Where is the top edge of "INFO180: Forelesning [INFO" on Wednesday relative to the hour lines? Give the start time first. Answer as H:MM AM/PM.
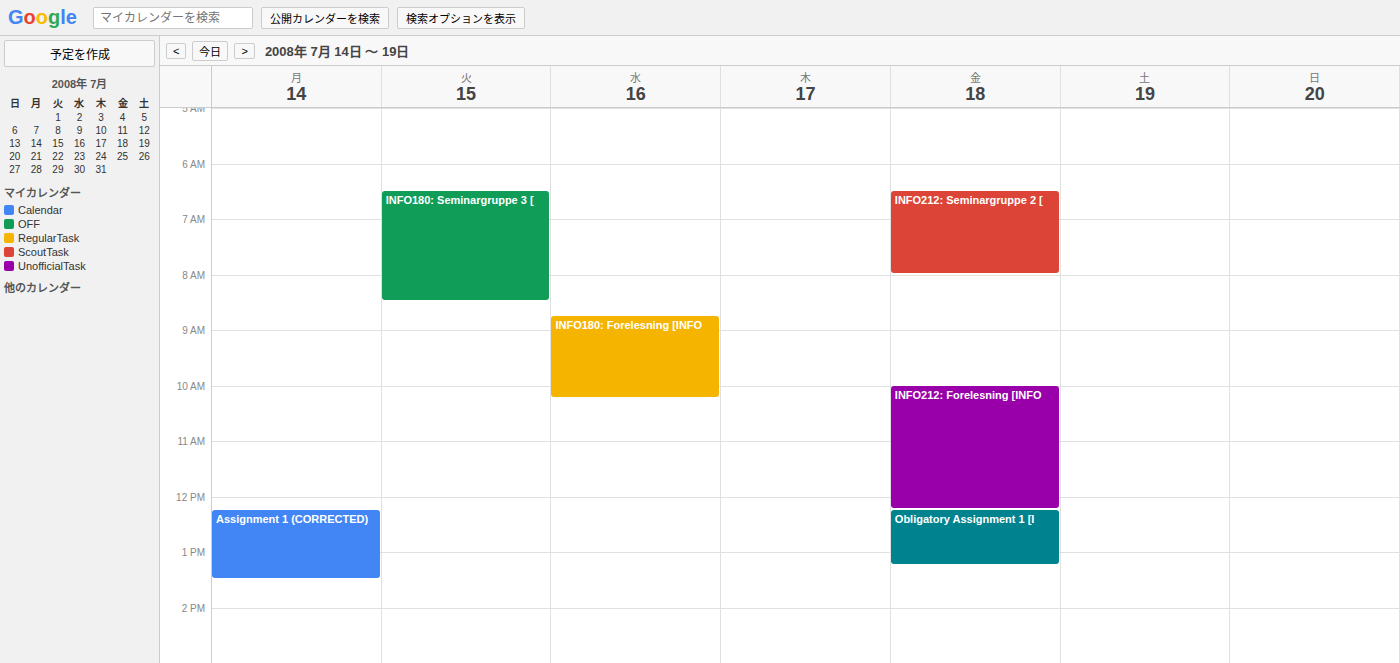
8:45 AM -- neither: three quarters of the way from the 8 AM line to the 9 AM line.